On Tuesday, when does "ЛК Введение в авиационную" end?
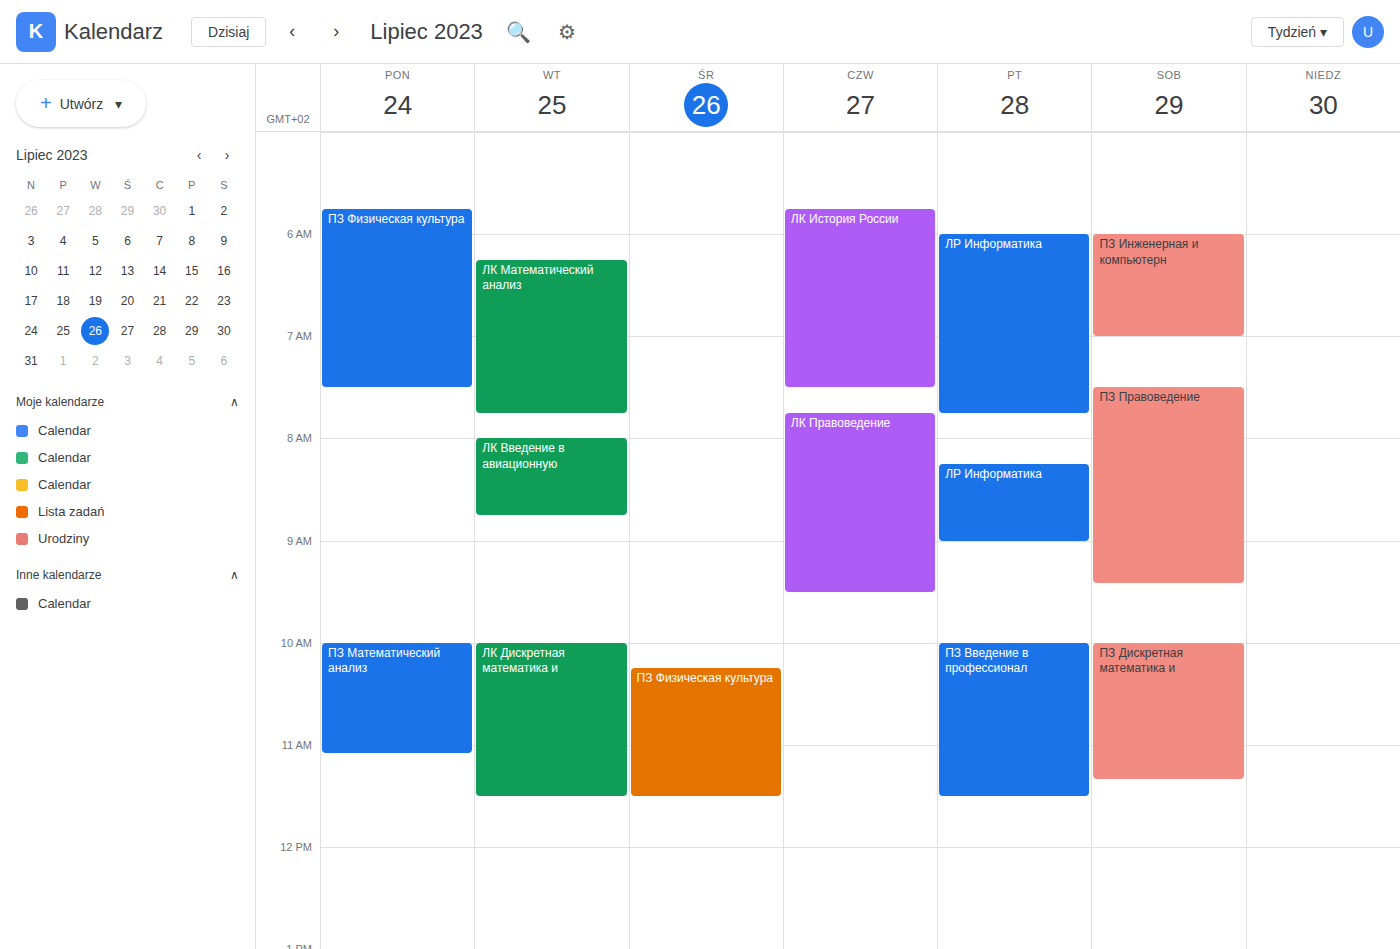
8:45 AM